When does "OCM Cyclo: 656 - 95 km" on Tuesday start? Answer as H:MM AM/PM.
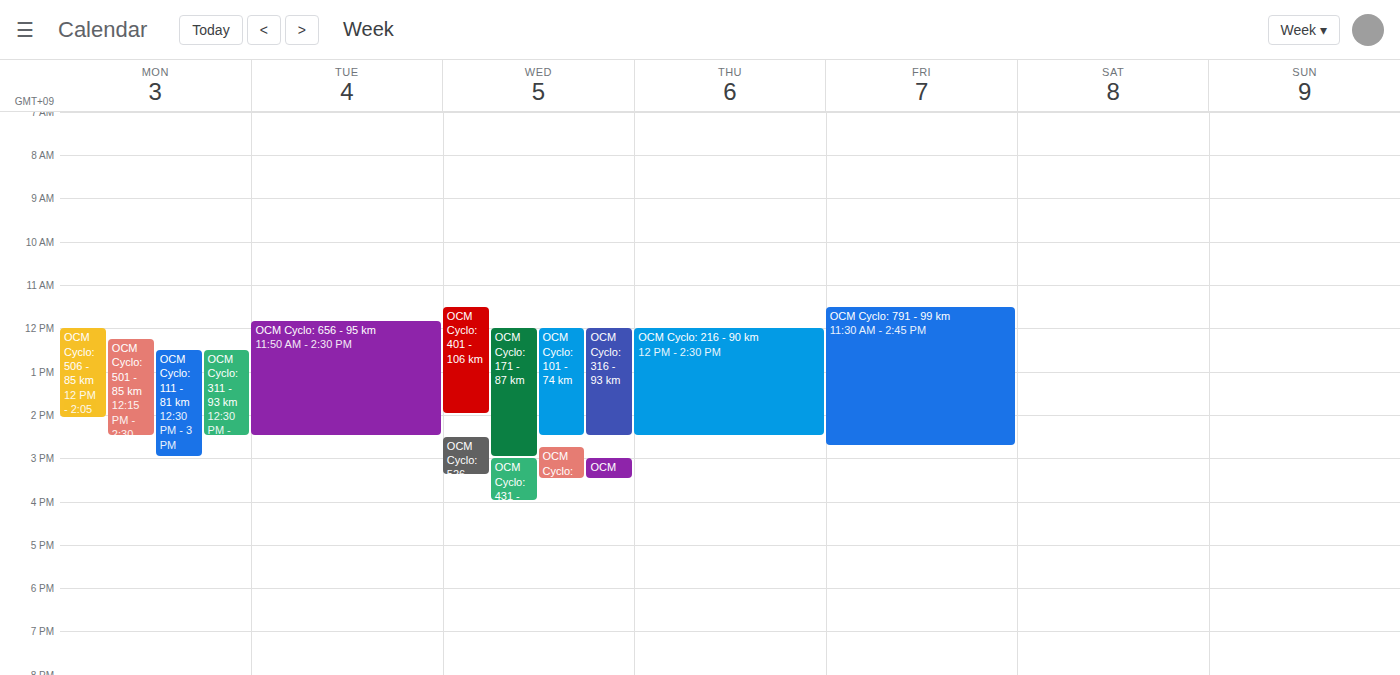
11:50 AM